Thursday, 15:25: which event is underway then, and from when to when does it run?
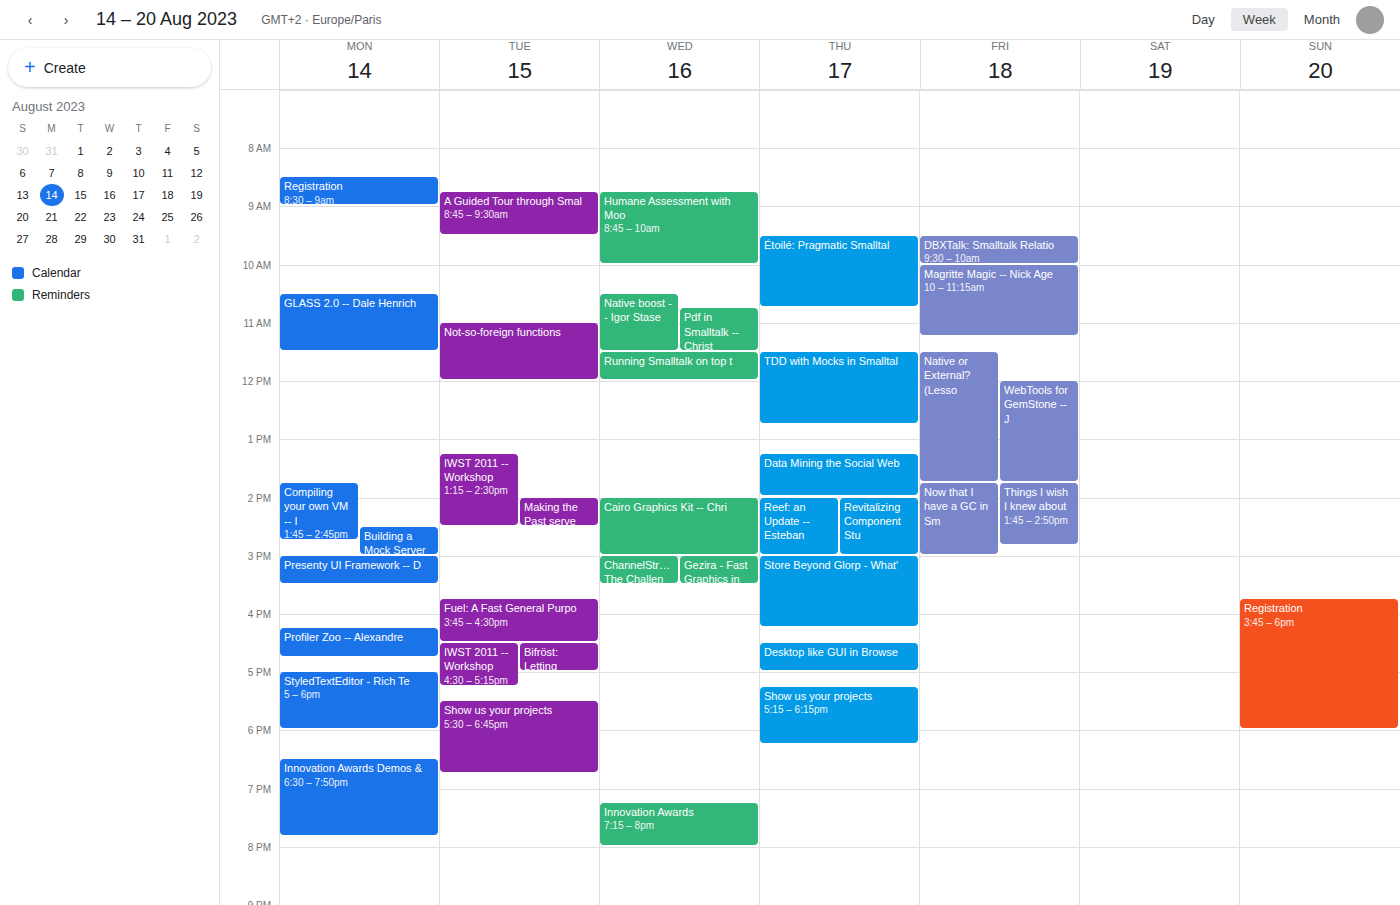
"Store Beyond Glorp - What'", 15:00 to 16:15